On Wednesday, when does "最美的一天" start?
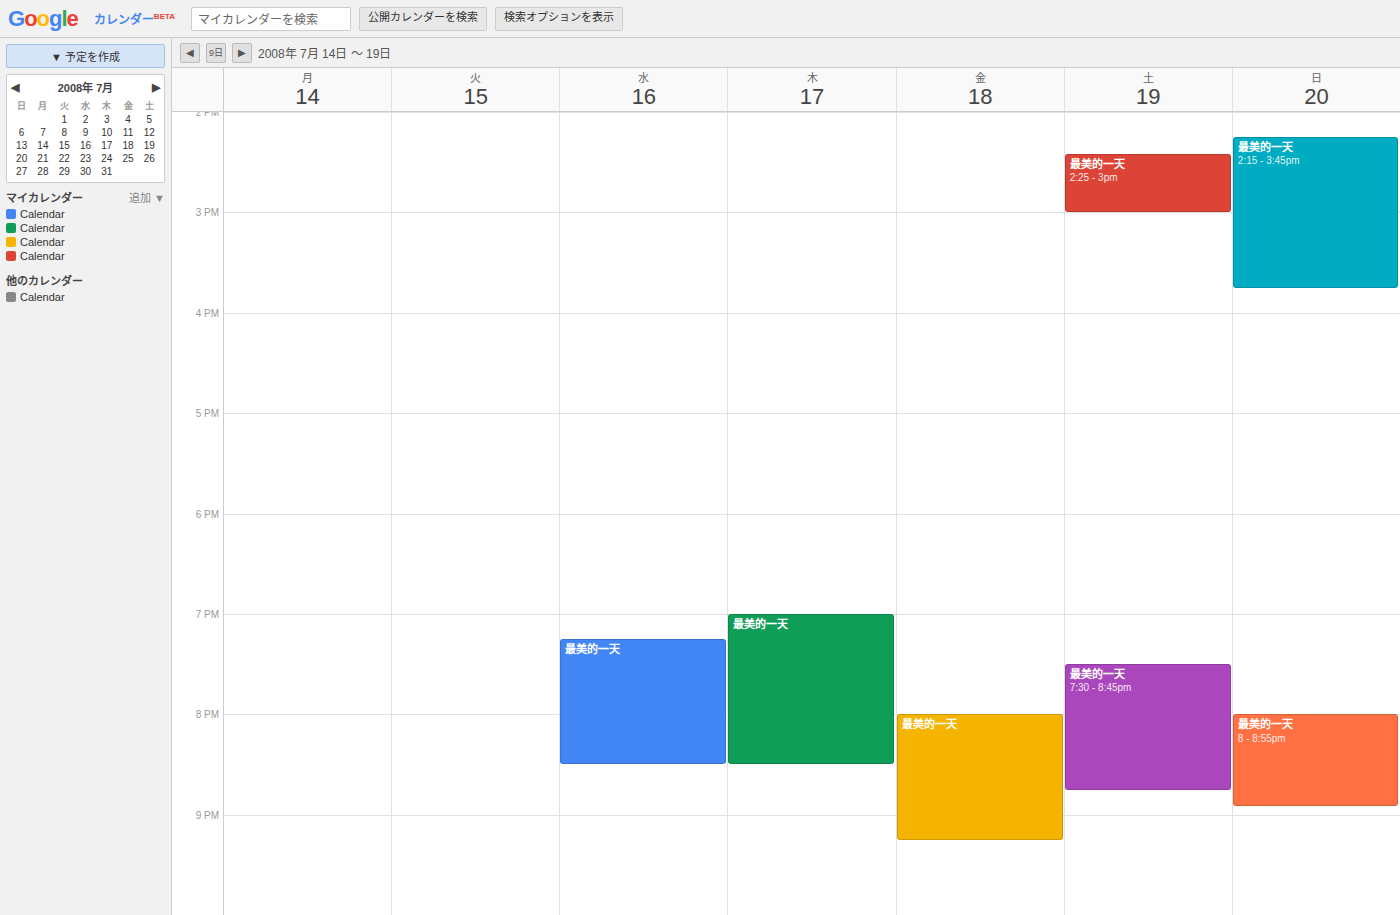
7:15 PM